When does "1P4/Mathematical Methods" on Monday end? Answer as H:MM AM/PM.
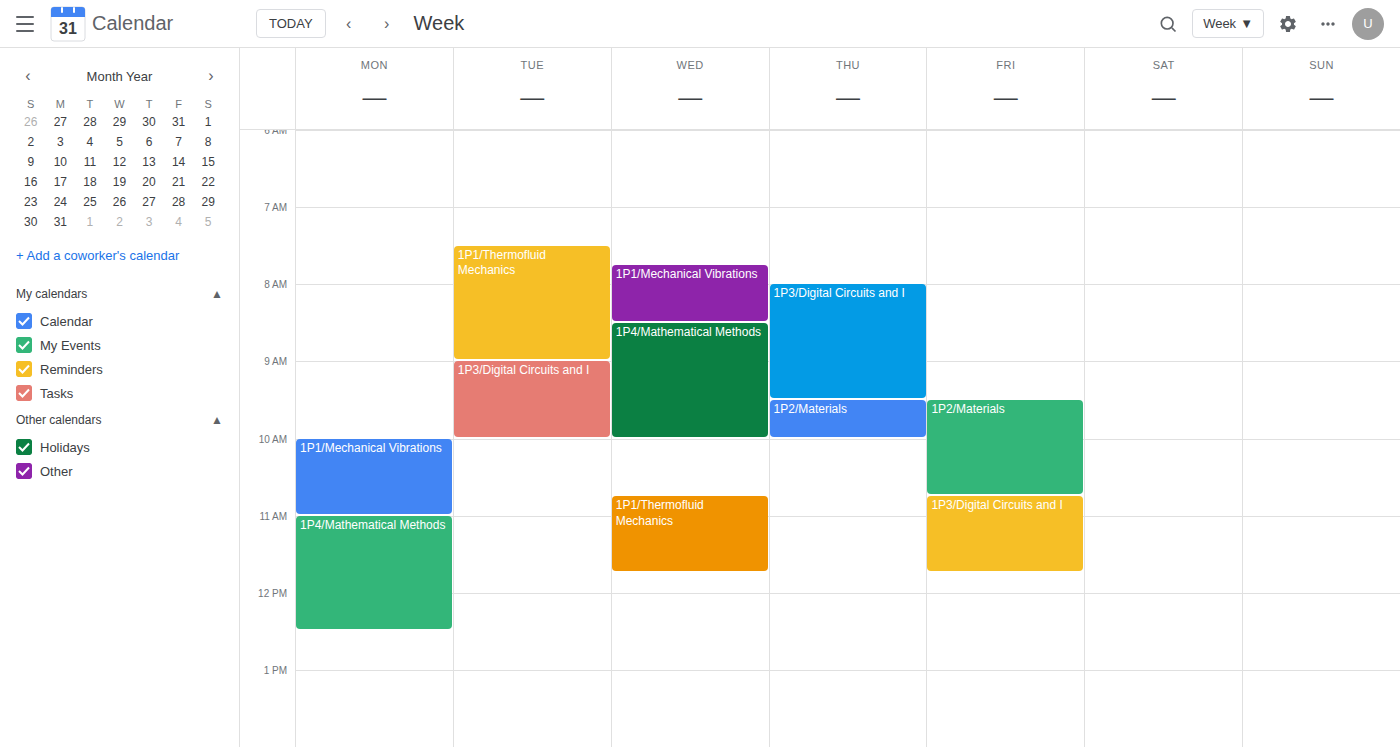
12:30 PM